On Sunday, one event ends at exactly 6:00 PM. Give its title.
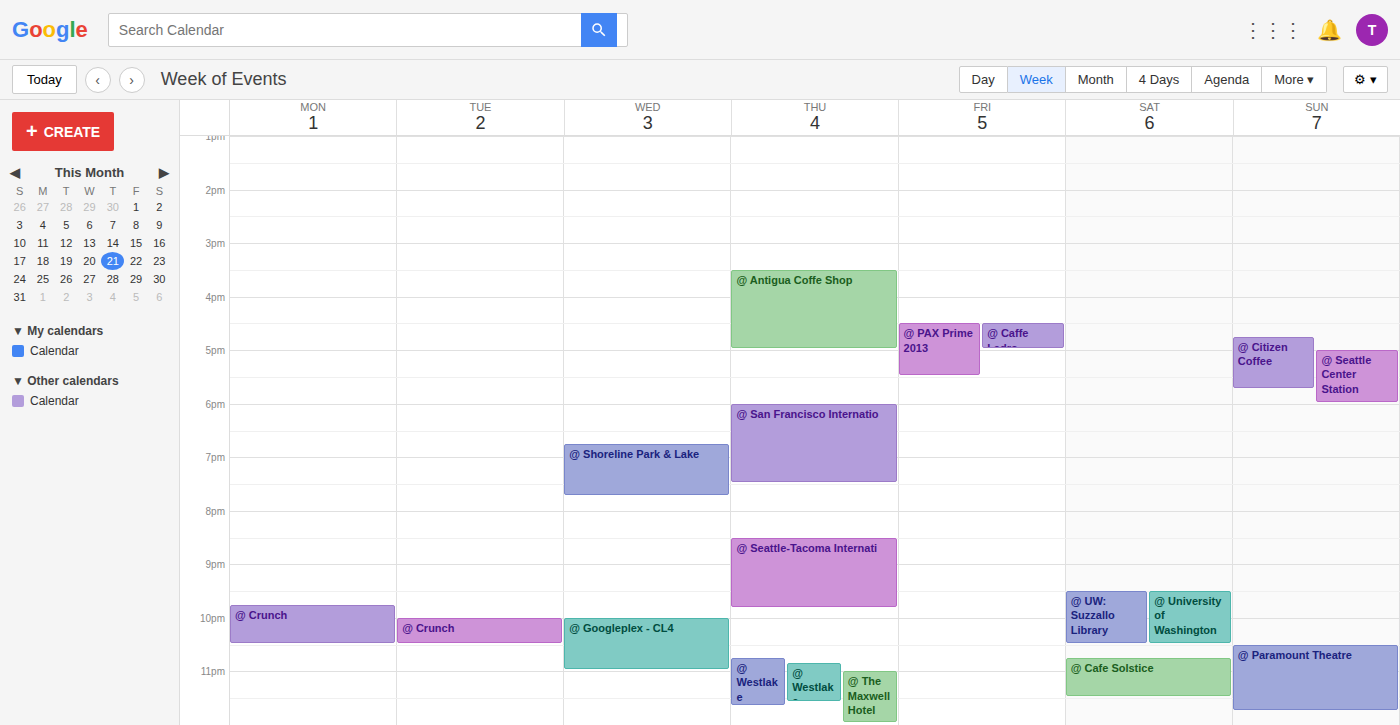
"@ Seattle Center Station"